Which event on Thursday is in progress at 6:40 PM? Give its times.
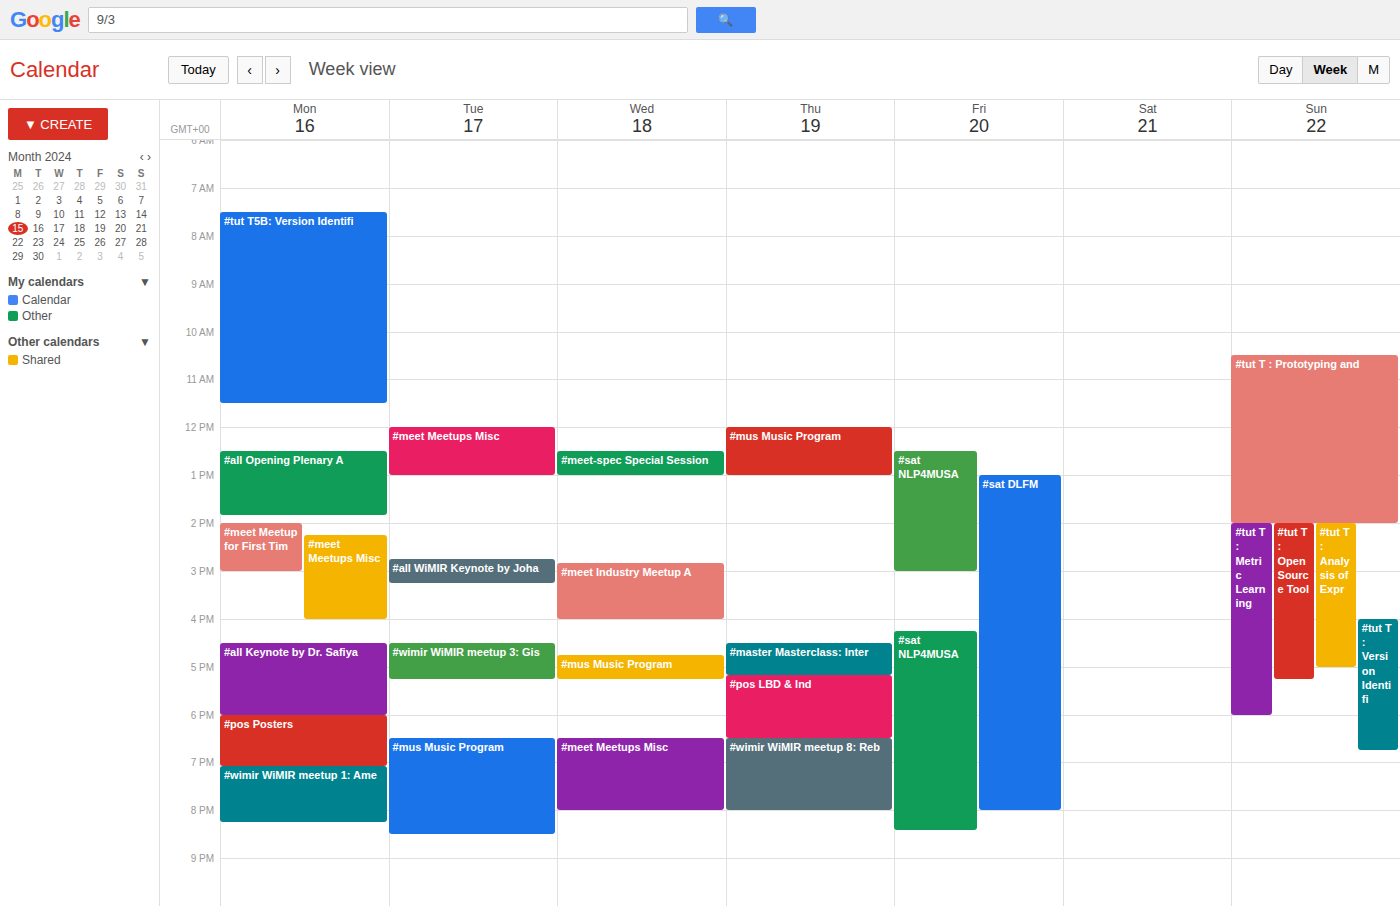
"#wimir WiMIR meetup 8: Reb", 6:30 PM to 8:00 PM